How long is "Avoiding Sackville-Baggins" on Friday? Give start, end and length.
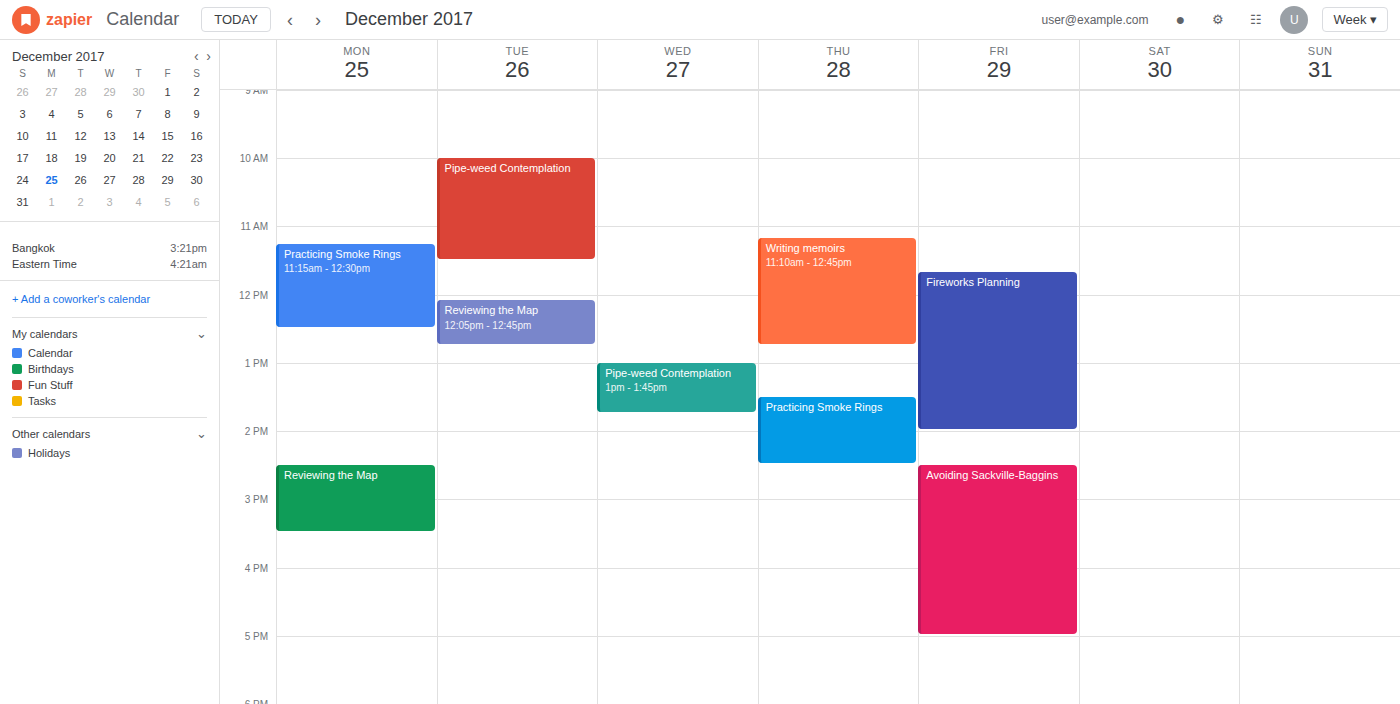
14:30 to 17:00, 2 hours 30 minutes